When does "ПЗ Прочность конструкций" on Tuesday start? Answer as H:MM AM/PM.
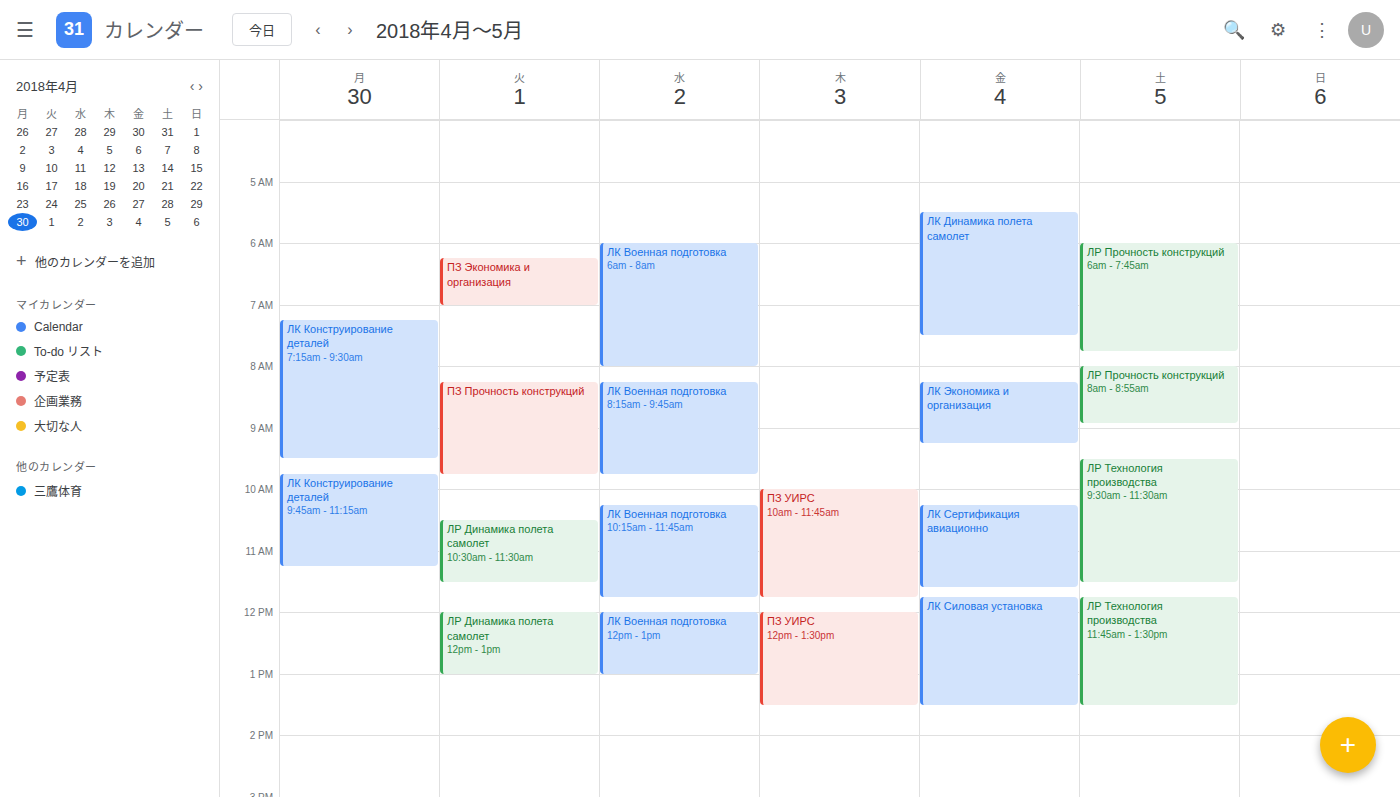
8:15 AM